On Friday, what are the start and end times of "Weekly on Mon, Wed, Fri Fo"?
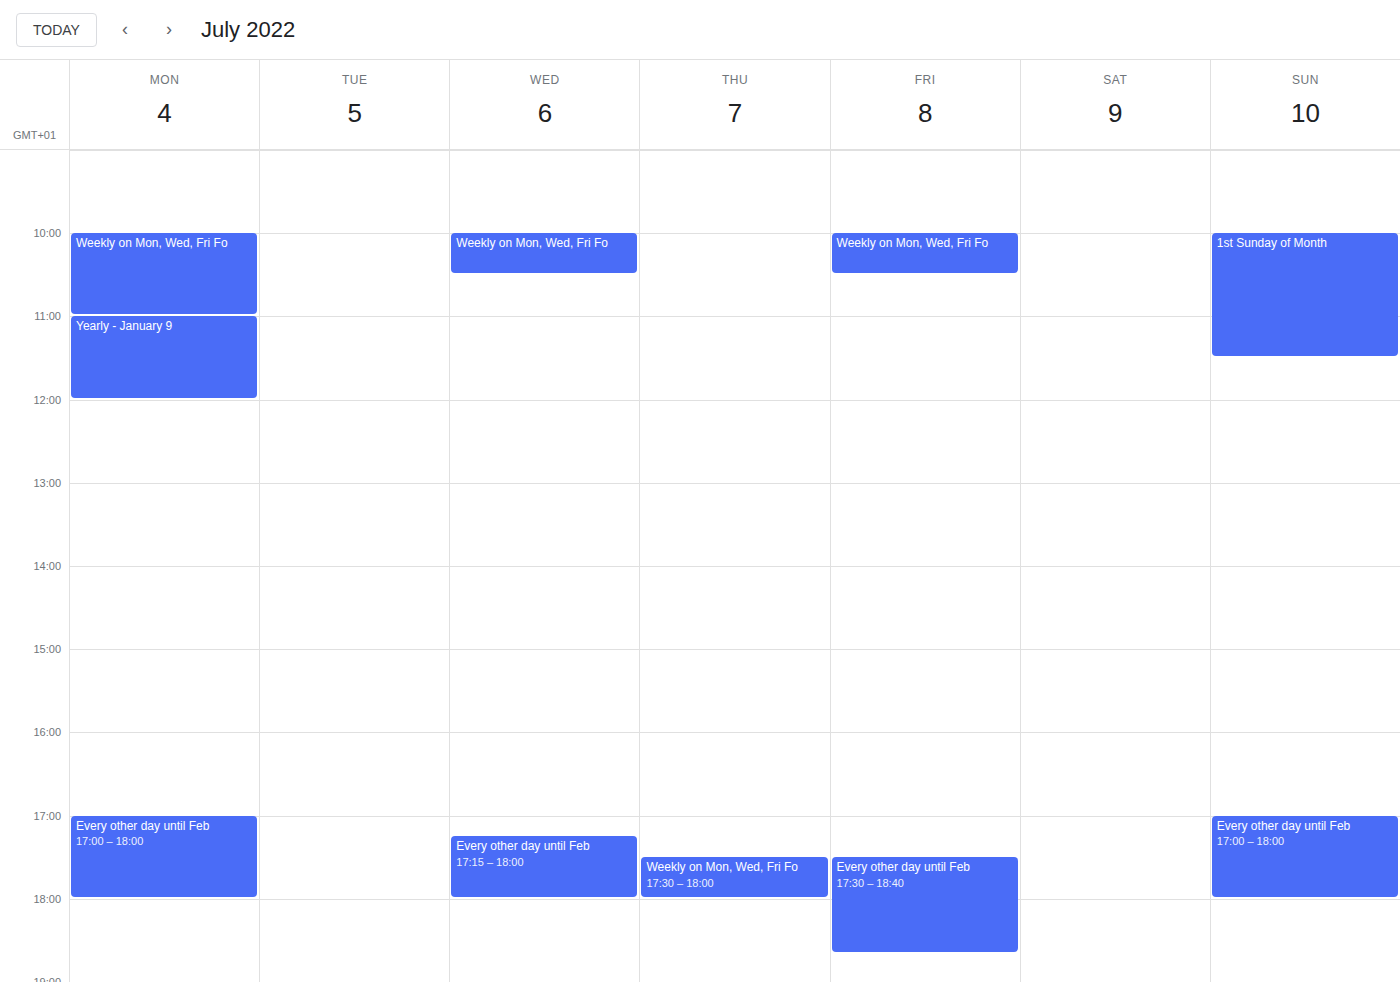
10:00 AM to 10:30 AM